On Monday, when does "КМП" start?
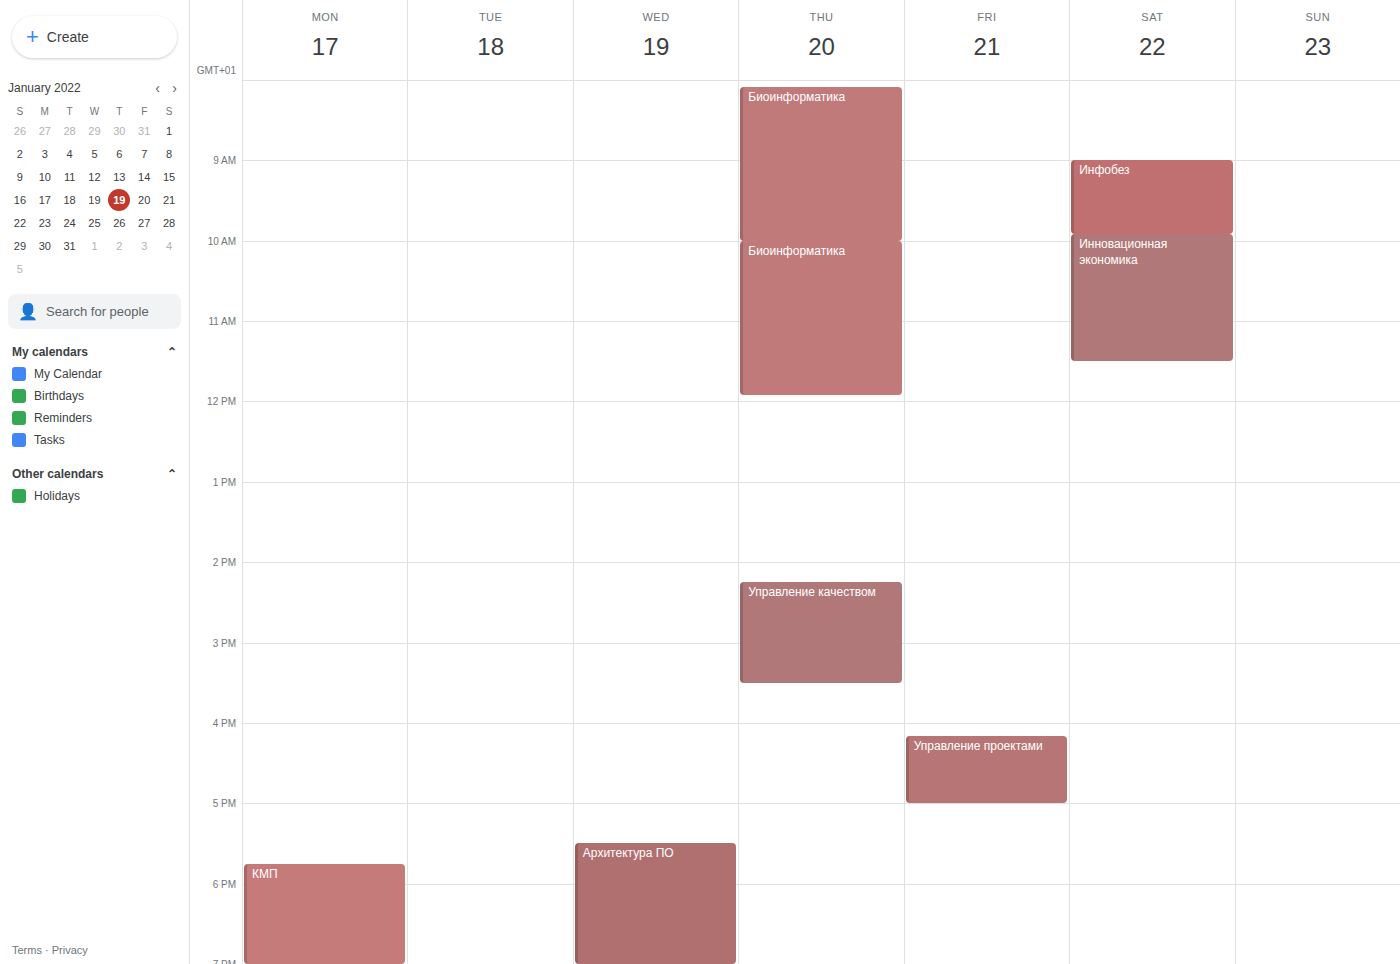
5:45 PM